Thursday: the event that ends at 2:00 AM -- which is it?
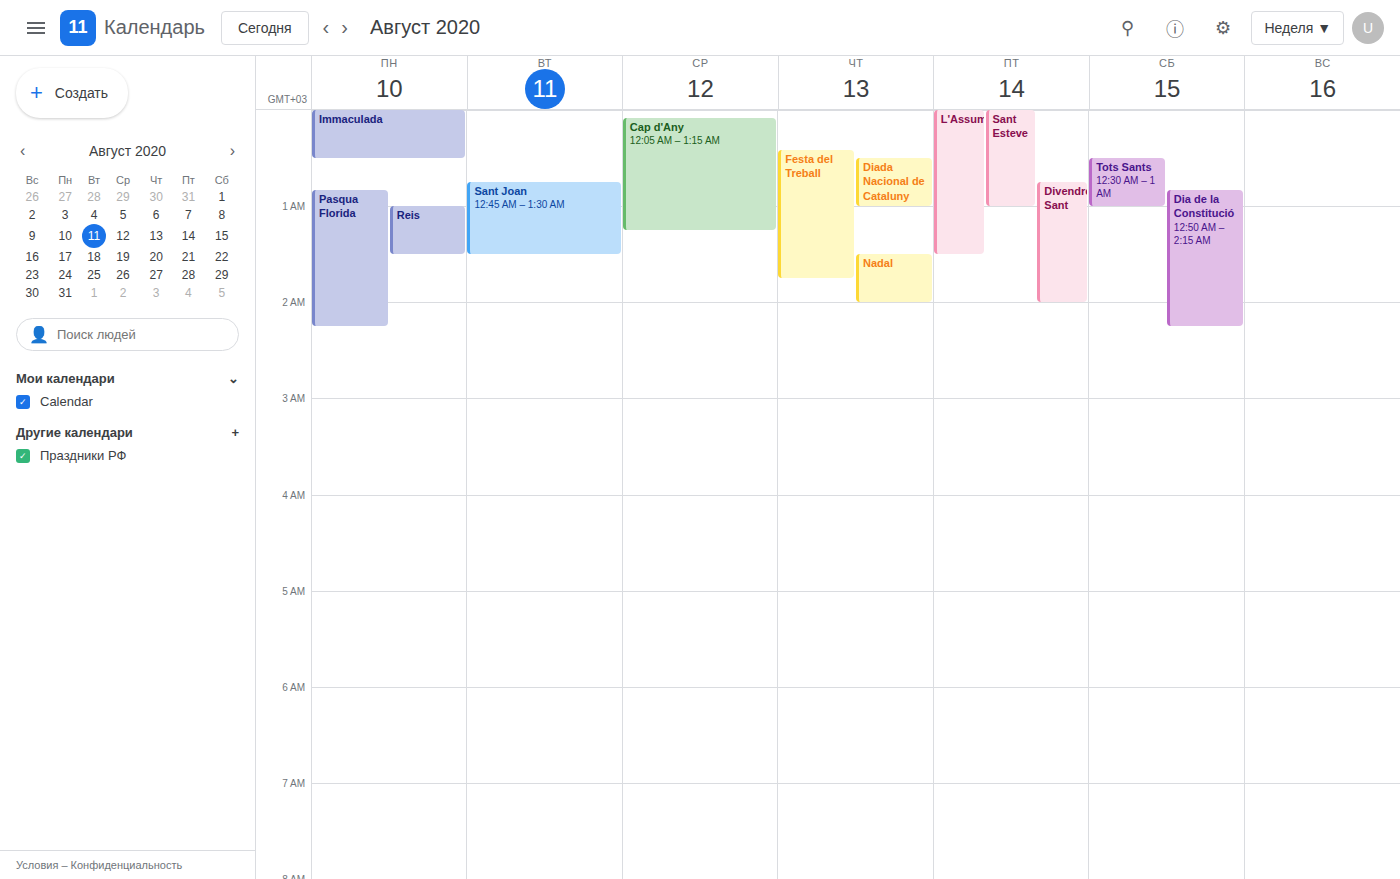
"Nadal"